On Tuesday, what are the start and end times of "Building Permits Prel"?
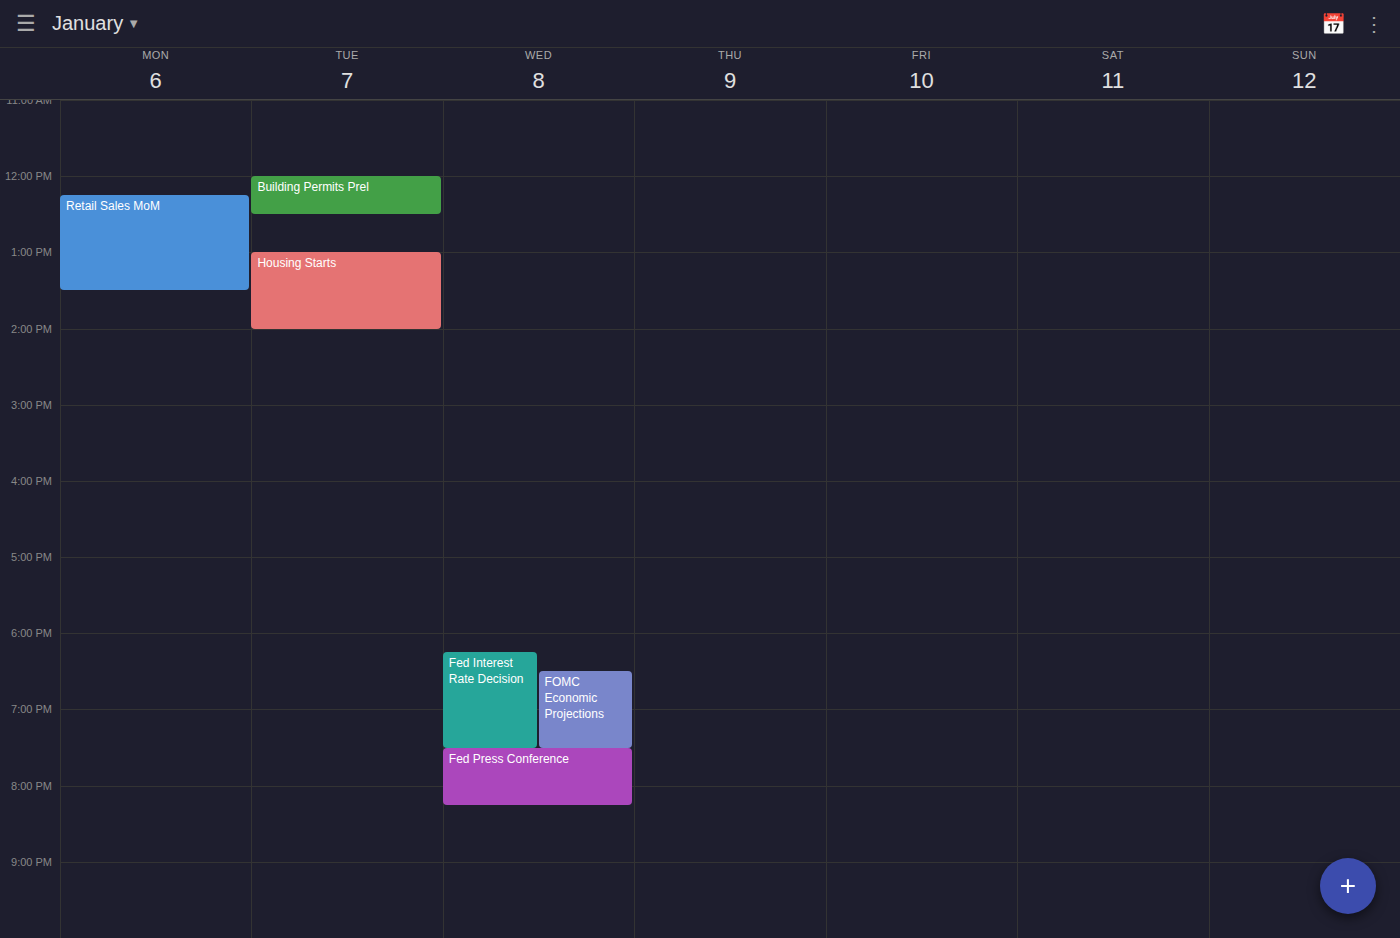
12:00 to 12:30